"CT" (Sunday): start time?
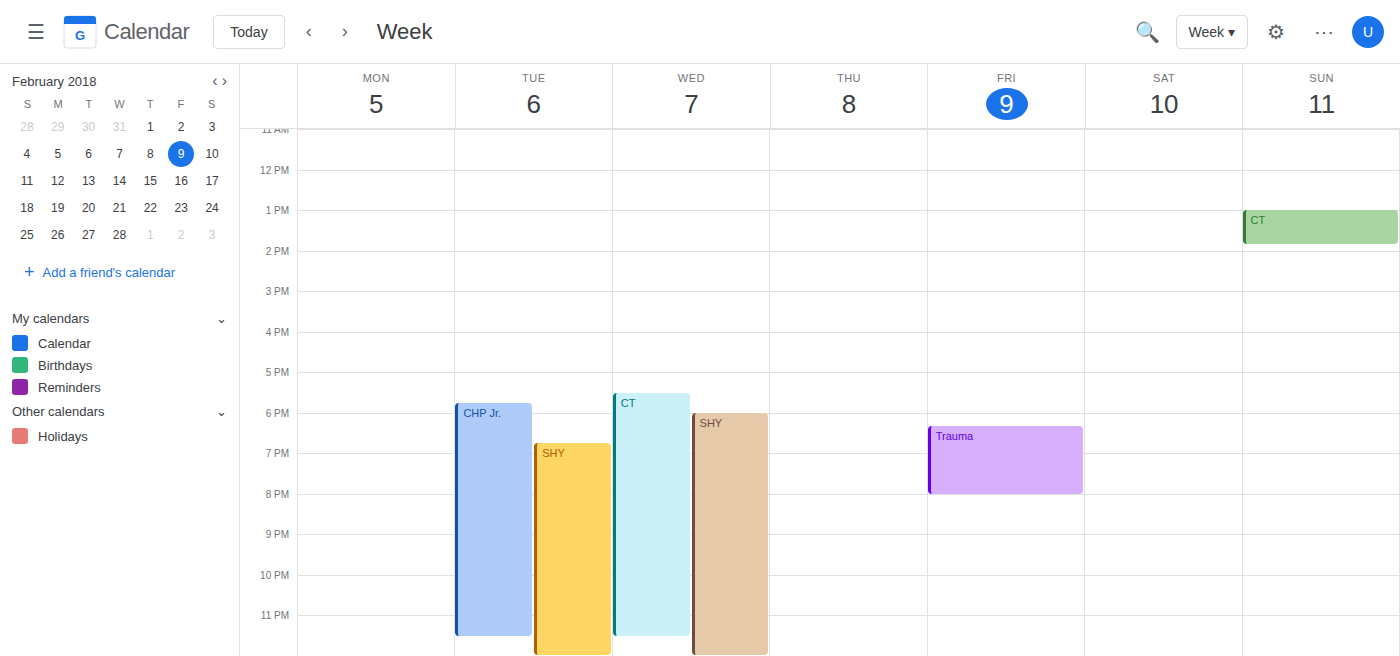
1:00 PM